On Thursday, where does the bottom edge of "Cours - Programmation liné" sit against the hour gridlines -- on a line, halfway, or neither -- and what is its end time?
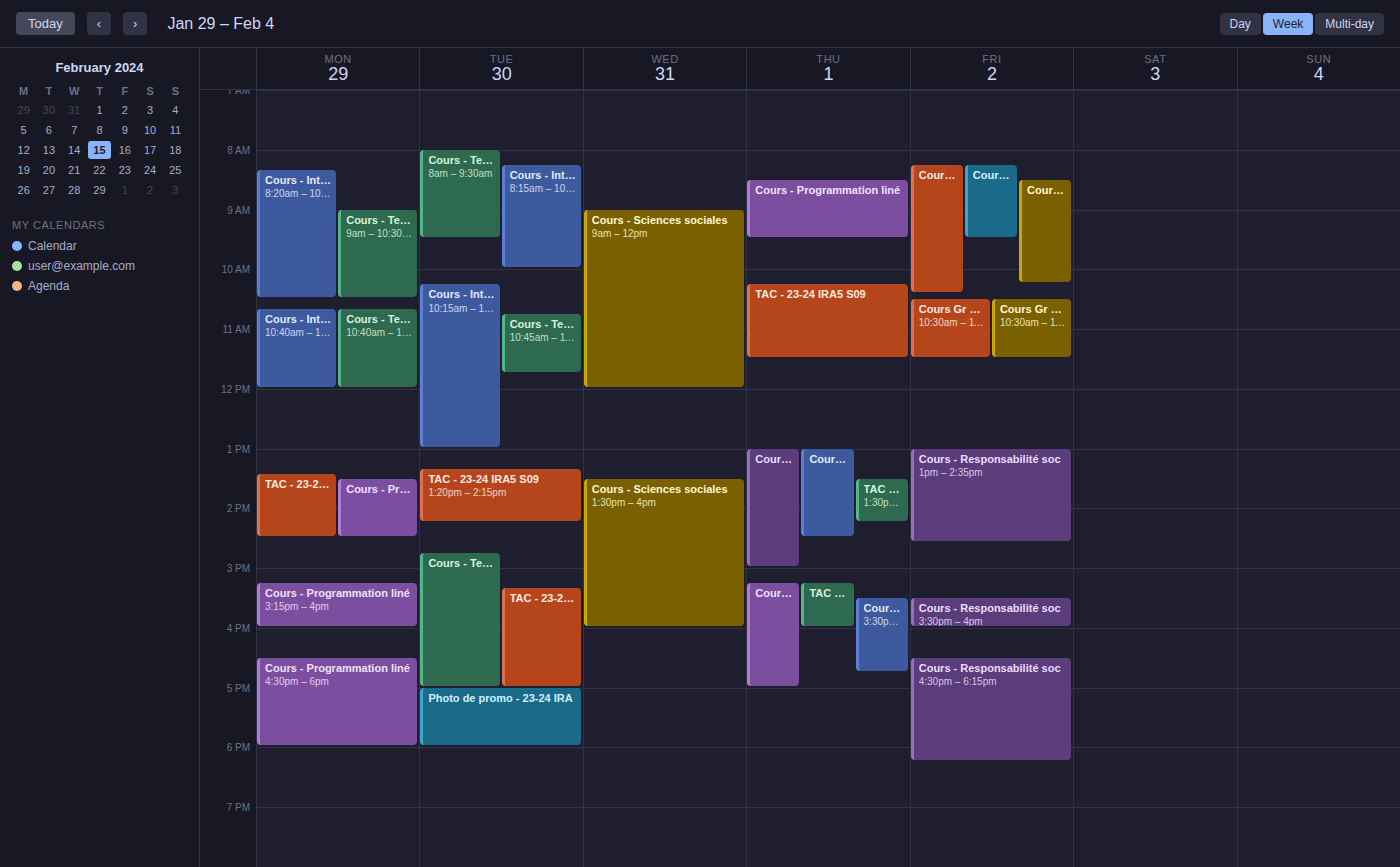
09:30 -- halfway between the 09:00 and 10:00 lines.